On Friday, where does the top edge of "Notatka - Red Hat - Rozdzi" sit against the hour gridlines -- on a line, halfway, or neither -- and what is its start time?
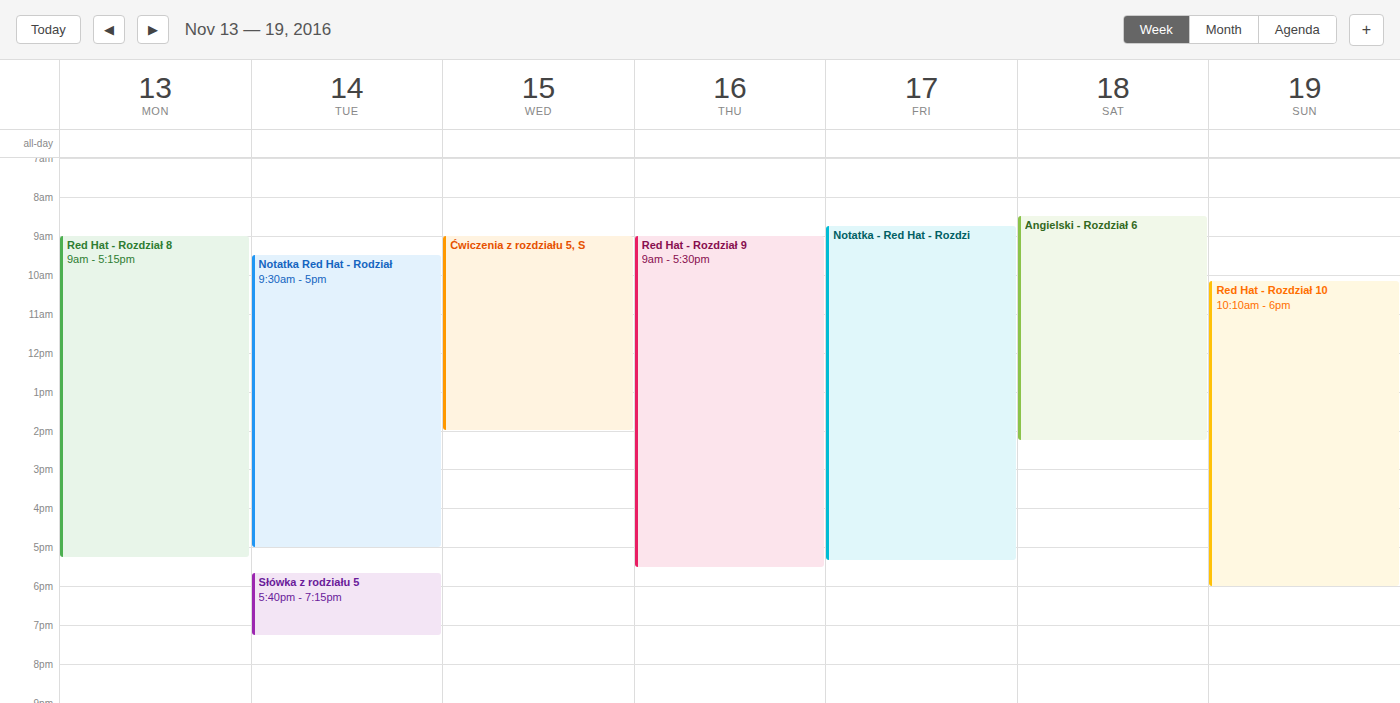
8:45 AM -- neither: three quarters of the way from the 8 AM line to the 9 AM line.